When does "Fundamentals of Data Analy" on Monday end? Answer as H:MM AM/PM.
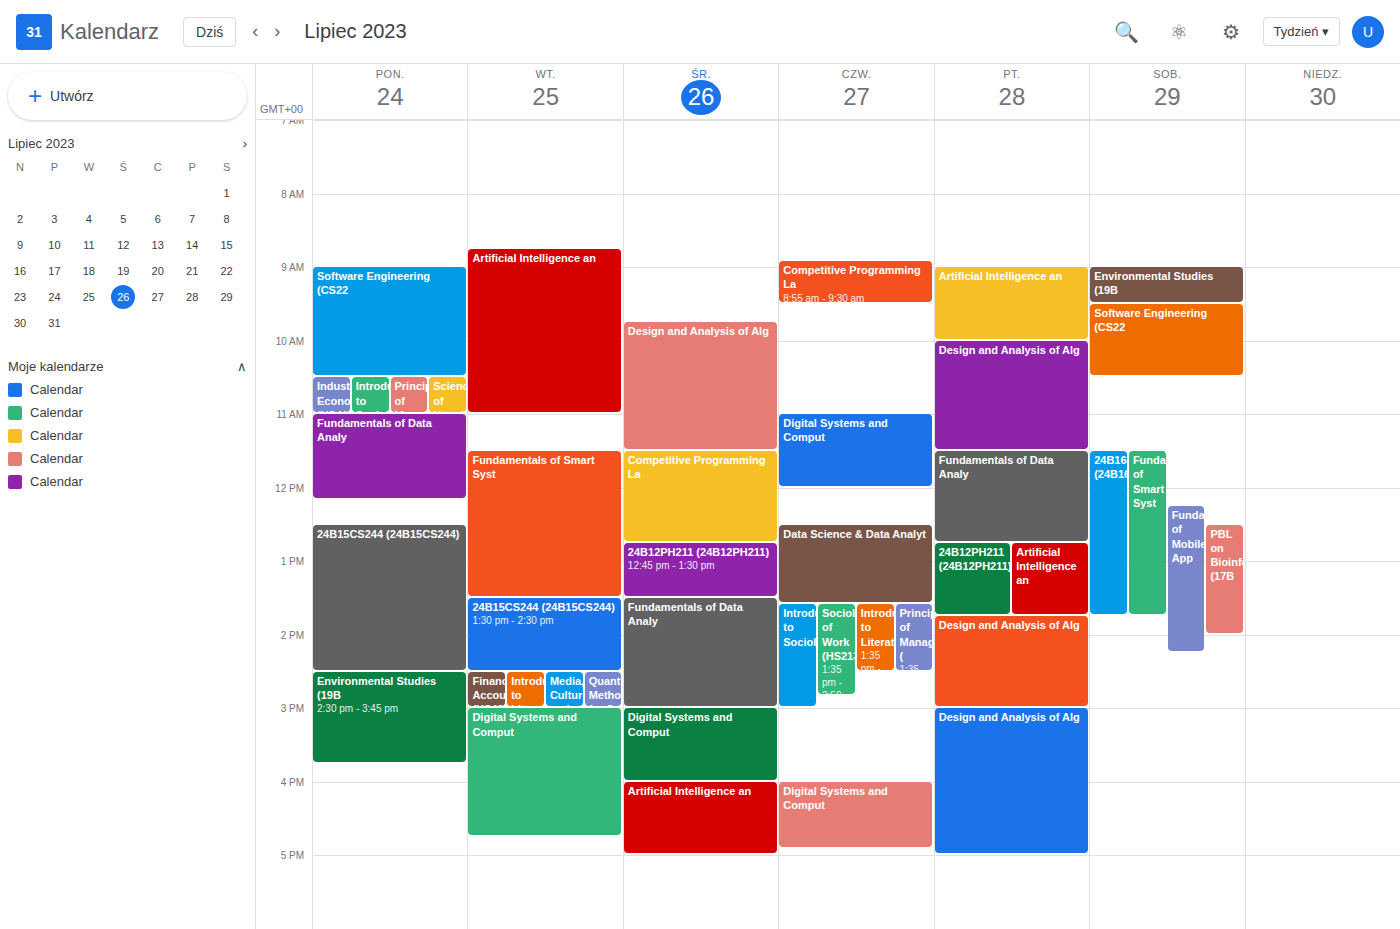
12:10 PM